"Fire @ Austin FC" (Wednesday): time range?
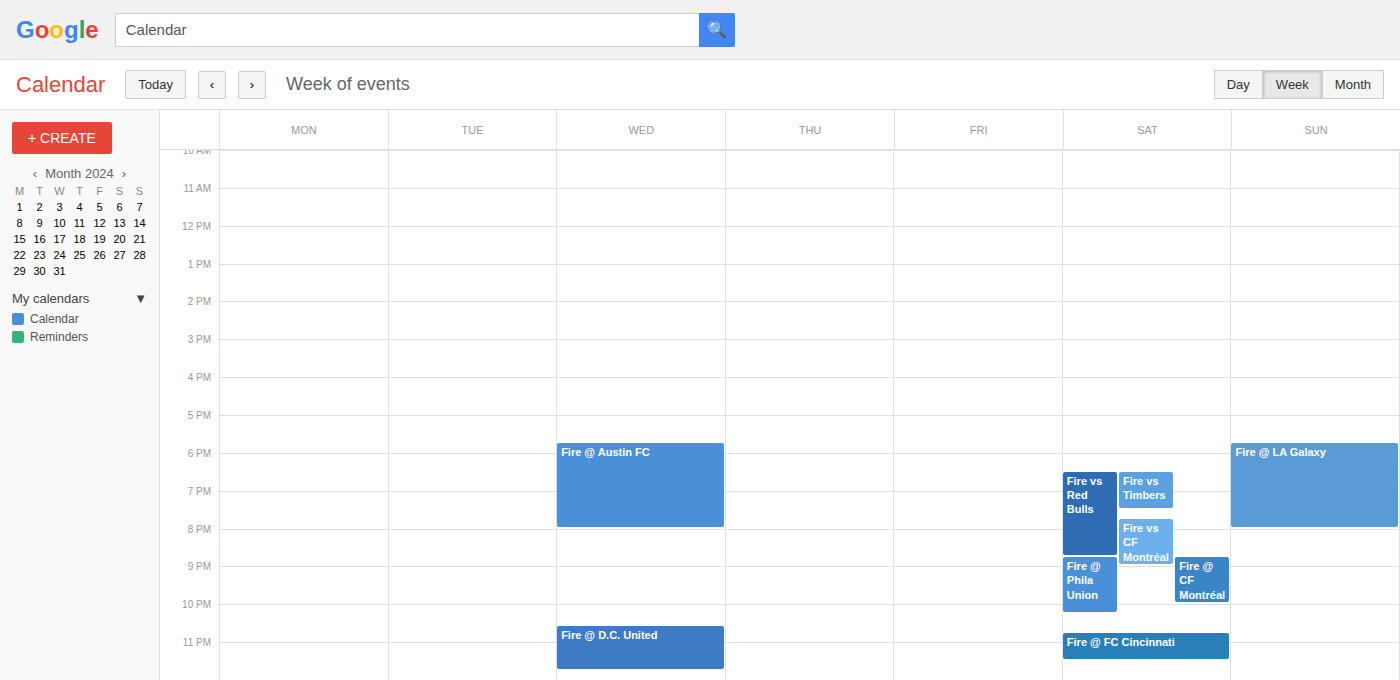
17:45 to 20:00